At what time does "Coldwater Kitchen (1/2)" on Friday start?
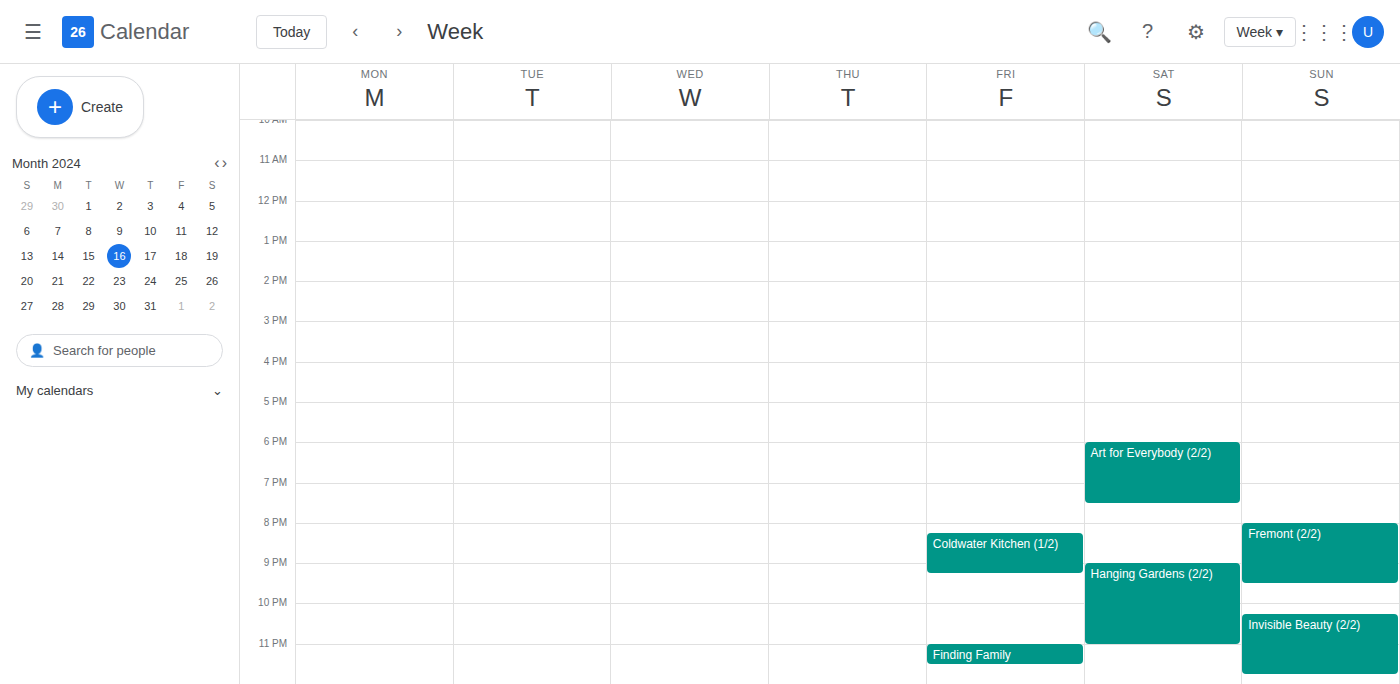
8:15 PM